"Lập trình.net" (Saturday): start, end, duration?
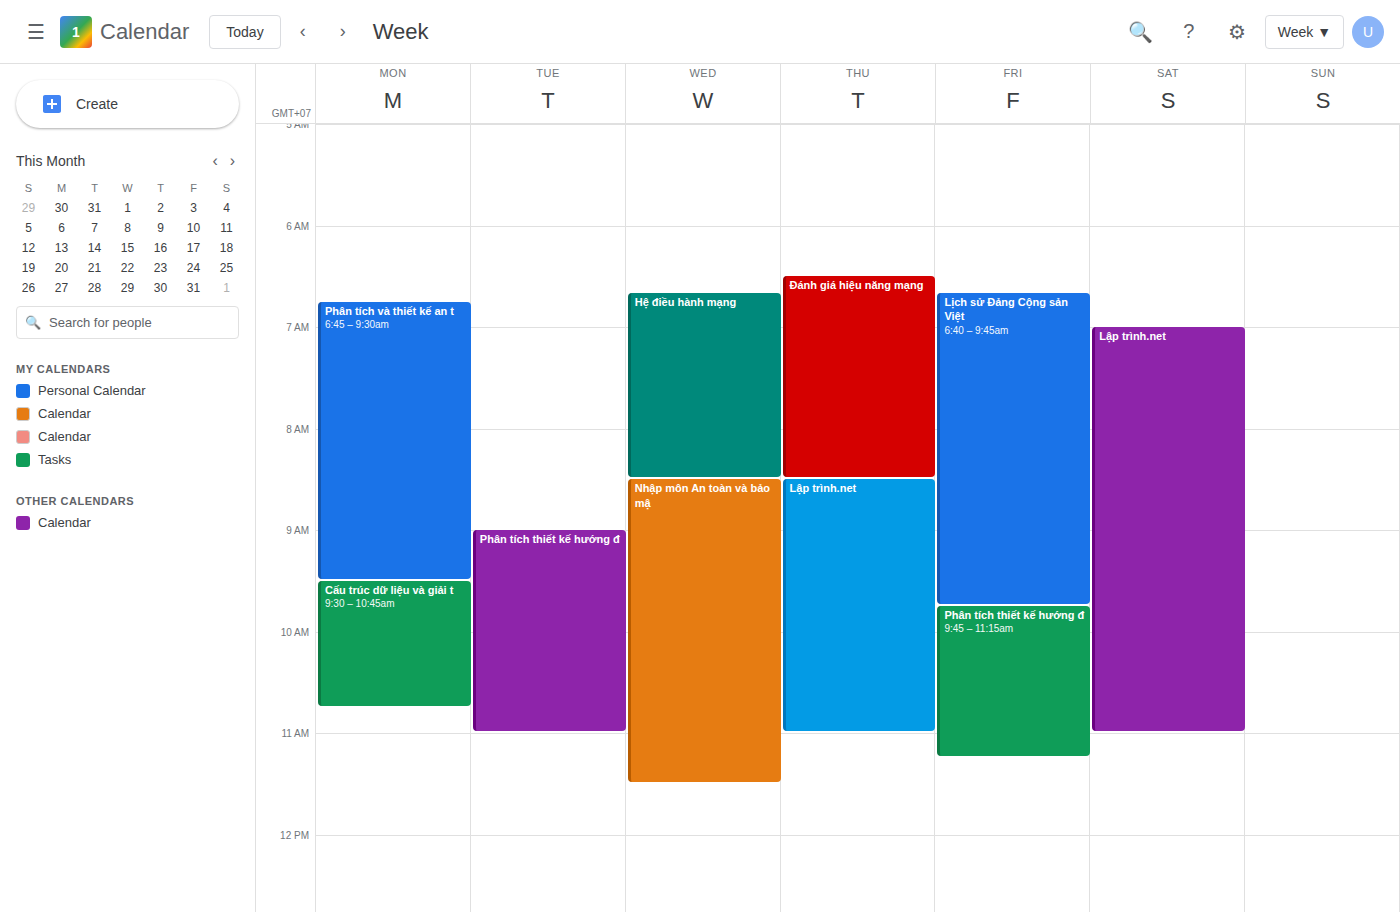
7:00 AM to 11:00 AM, 4 hours